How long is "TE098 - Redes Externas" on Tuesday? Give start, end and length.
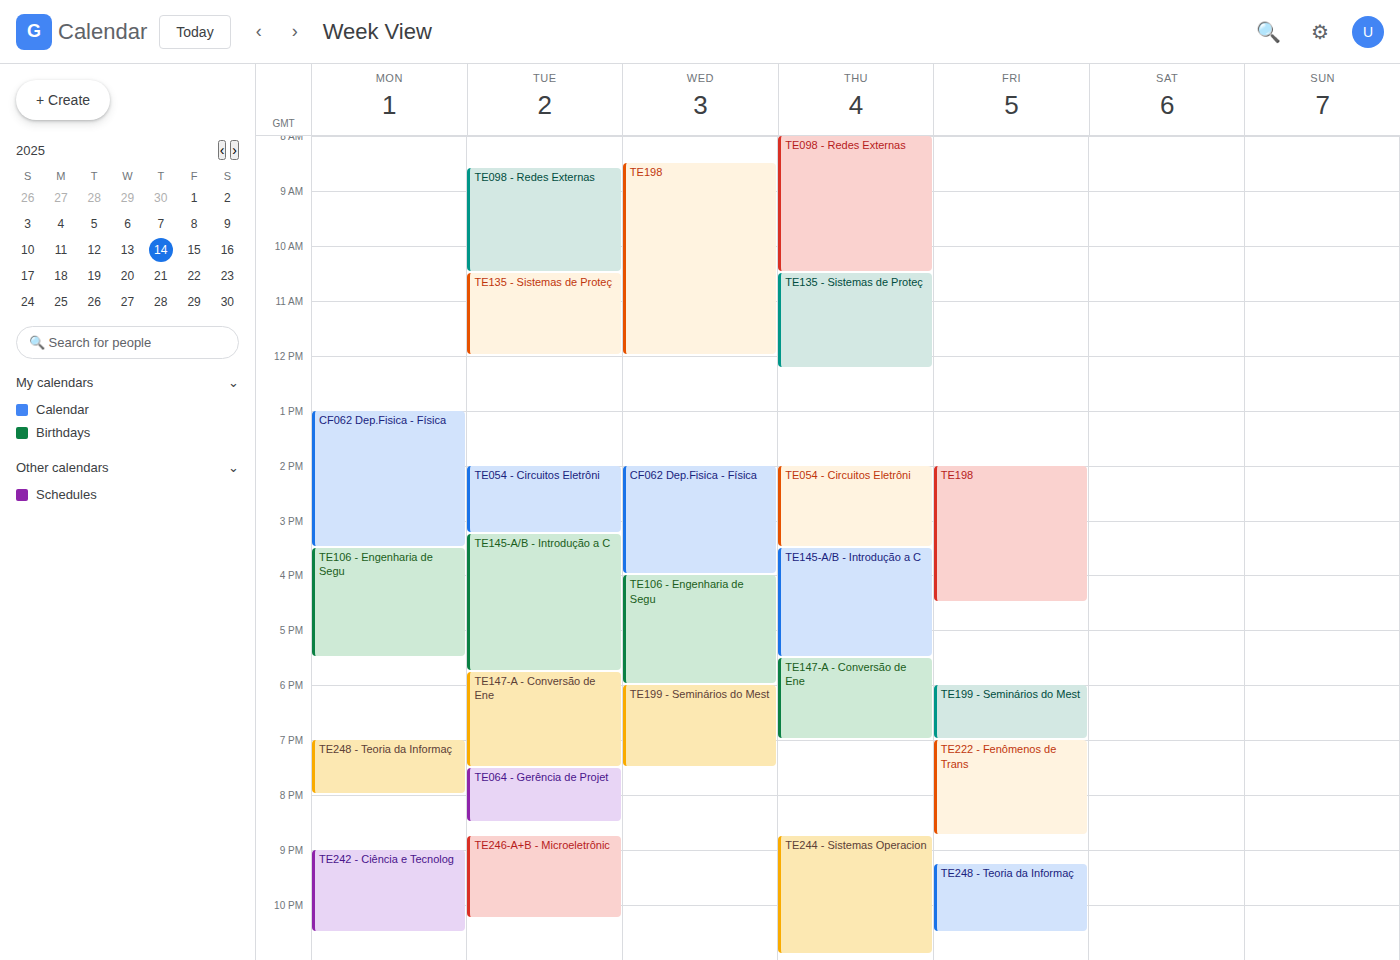
8:35 AM to 10:30 AM, 1 hour 55 minutes